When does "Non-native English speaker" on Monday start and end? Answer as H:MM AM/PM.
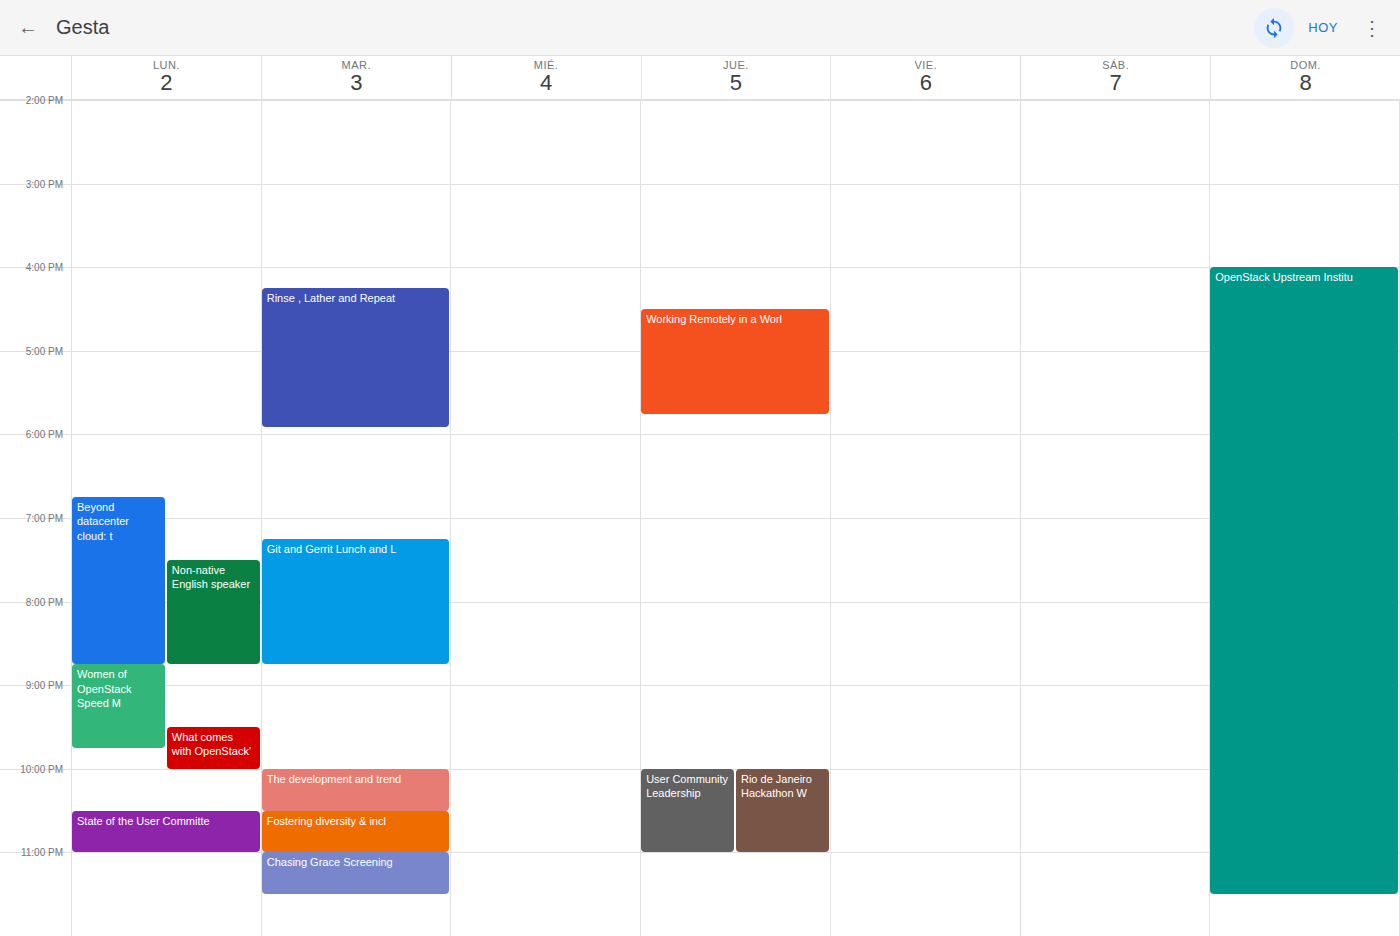
7:30 PM to 8:45 PM